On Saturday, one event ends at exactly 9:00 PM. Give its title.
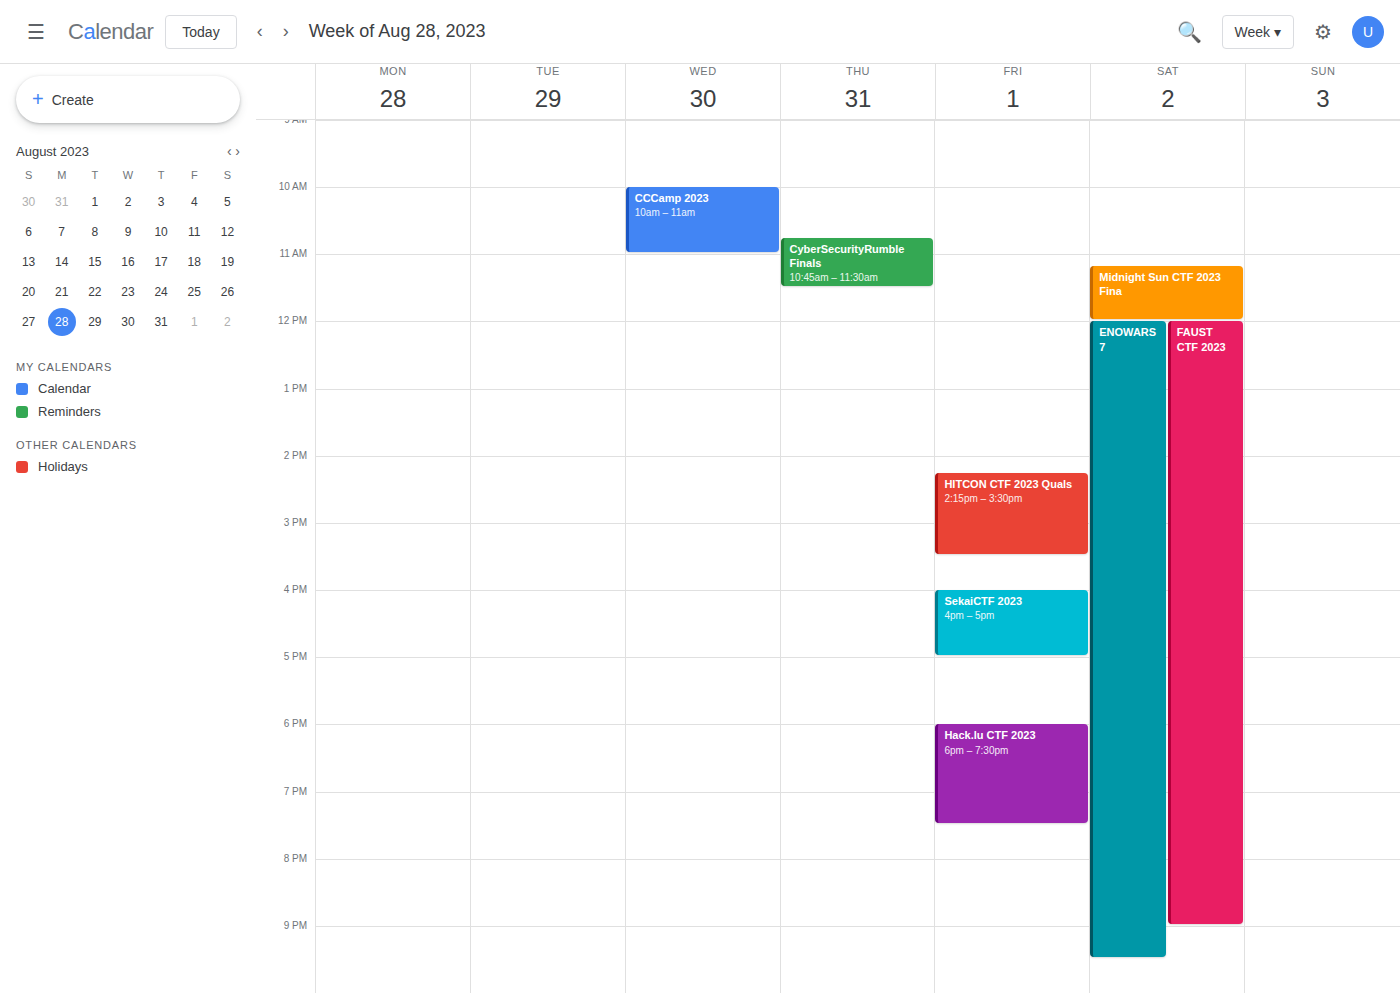
"FAUST CTF 2023"